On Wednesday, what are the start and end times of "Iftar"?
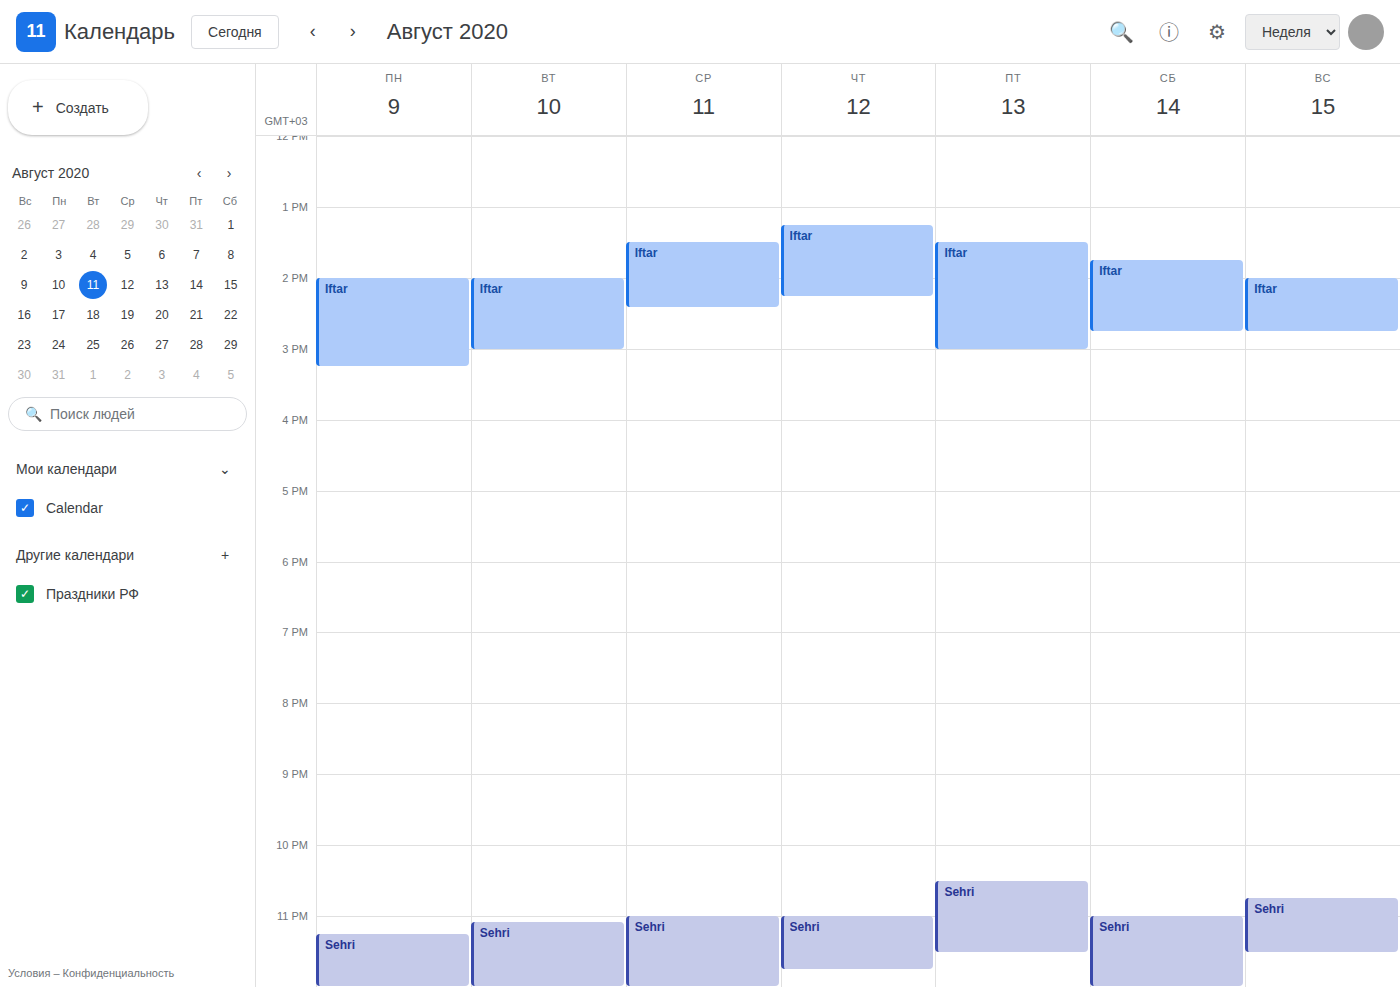
1:30 PM to 2:25 PM